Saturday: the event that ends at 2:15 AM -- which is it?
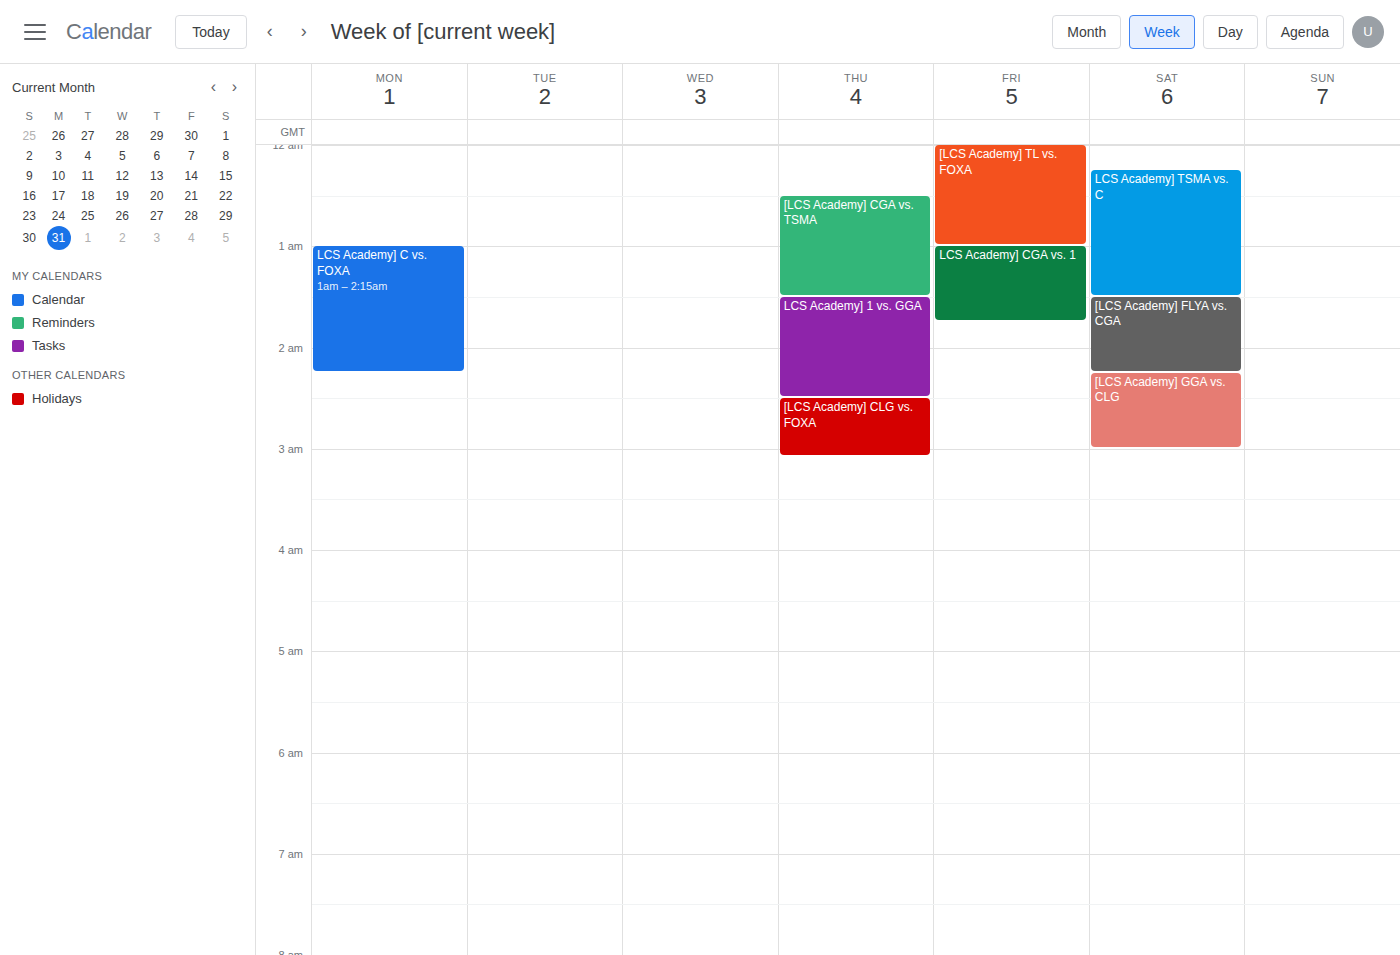
"[LCS Academy] FLYA vs. CGA"